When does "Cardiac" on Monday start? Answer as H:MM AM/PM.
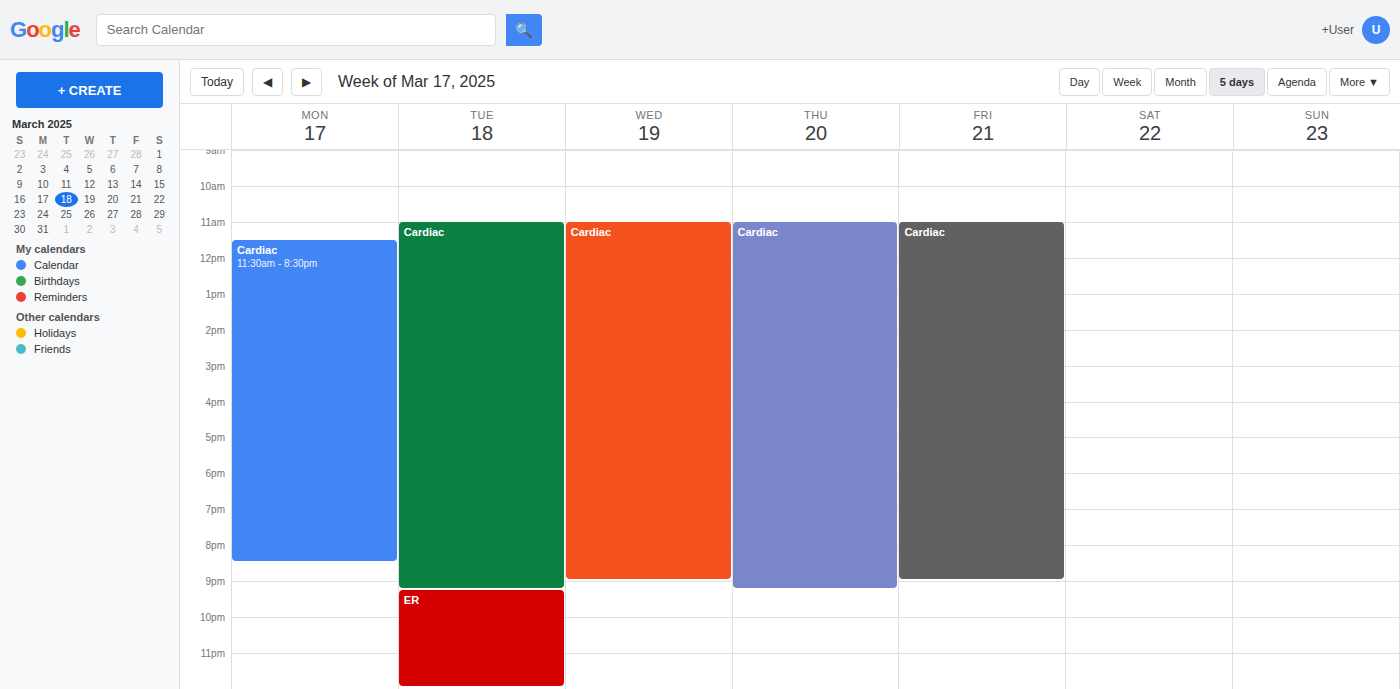
11:30 AM